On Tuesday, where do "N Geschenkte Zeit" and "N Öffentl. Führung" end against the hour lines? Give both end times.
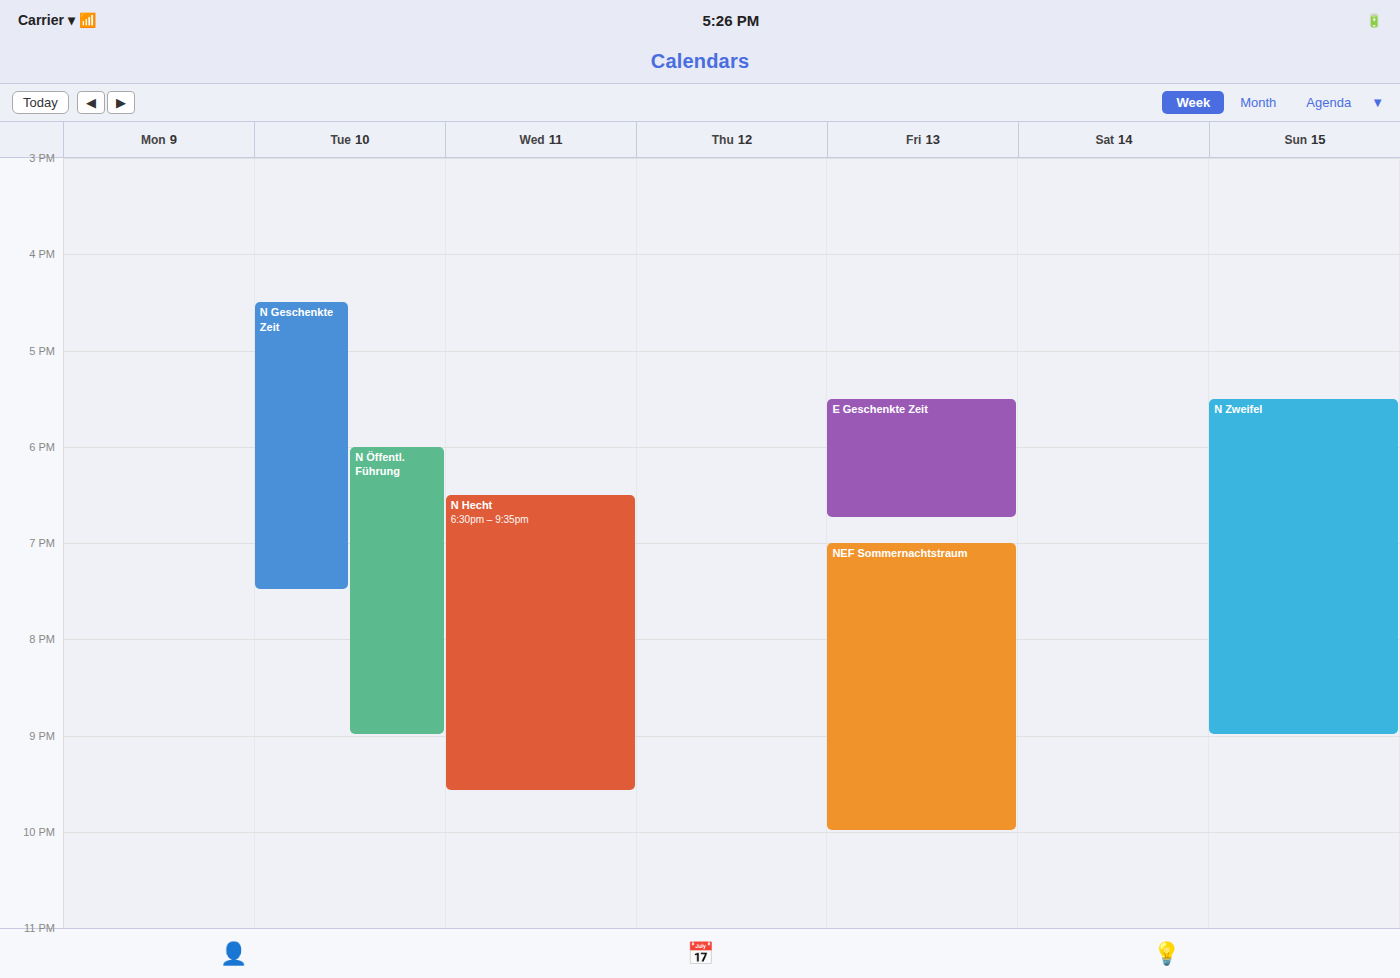
"N Geschenkte Zeit": 7:30 PM, halfway between the 7 PM and 8 PM lines. "N Öffentl. Führung": 9:00 PM, exactly on the 9 PM line.